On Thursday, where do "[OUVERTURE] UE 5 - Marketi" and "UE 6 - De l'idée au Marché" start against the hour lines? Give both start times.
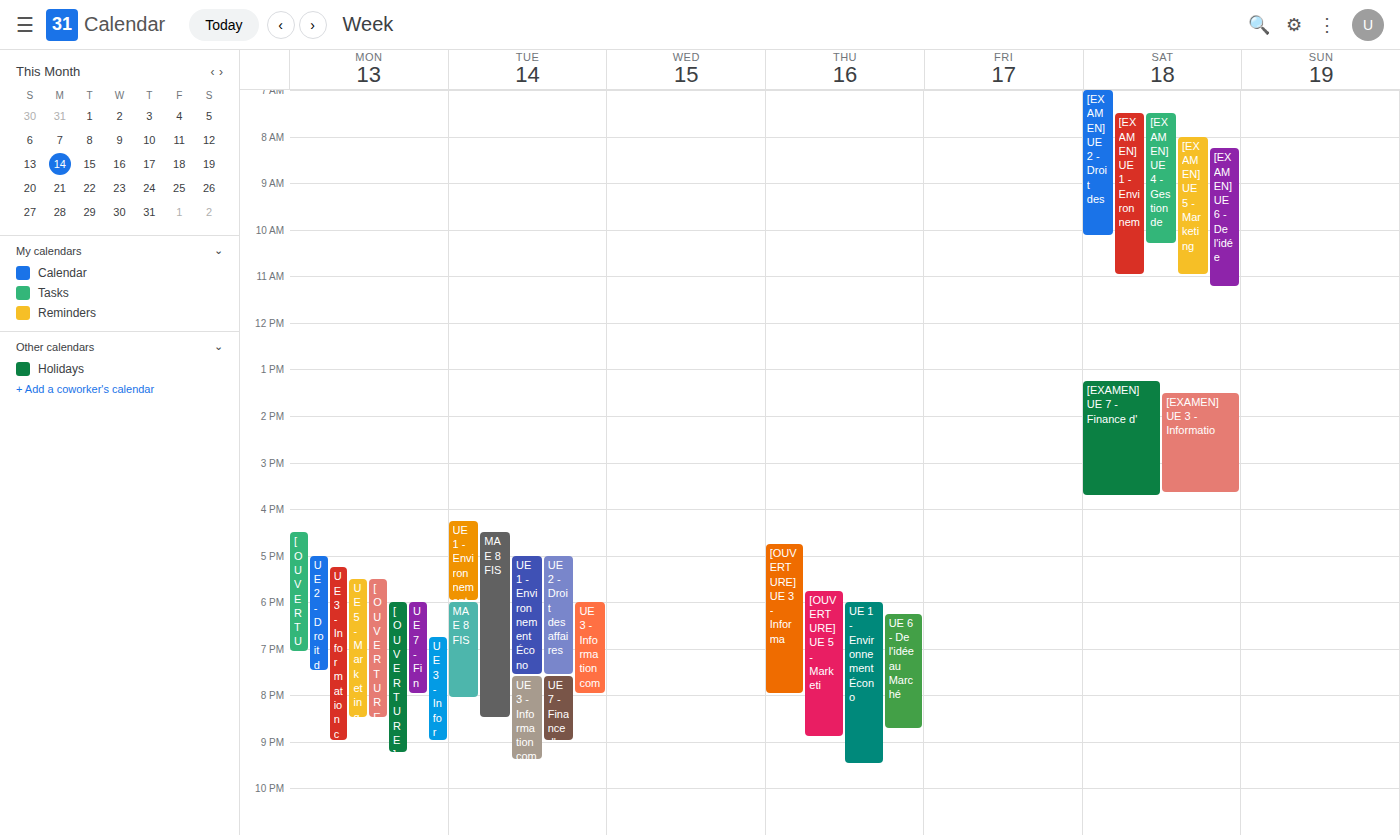
"[OUVERTURE] UE 5 - Marketi": 5:45 PM, neither: three quarters of the way from the 5 PM line to the 6 PM line. "UE 6 - De l'idée au Marché": 6:15 PM, neither: a quarter of the way from the 6 PM line to the 7 PM line.